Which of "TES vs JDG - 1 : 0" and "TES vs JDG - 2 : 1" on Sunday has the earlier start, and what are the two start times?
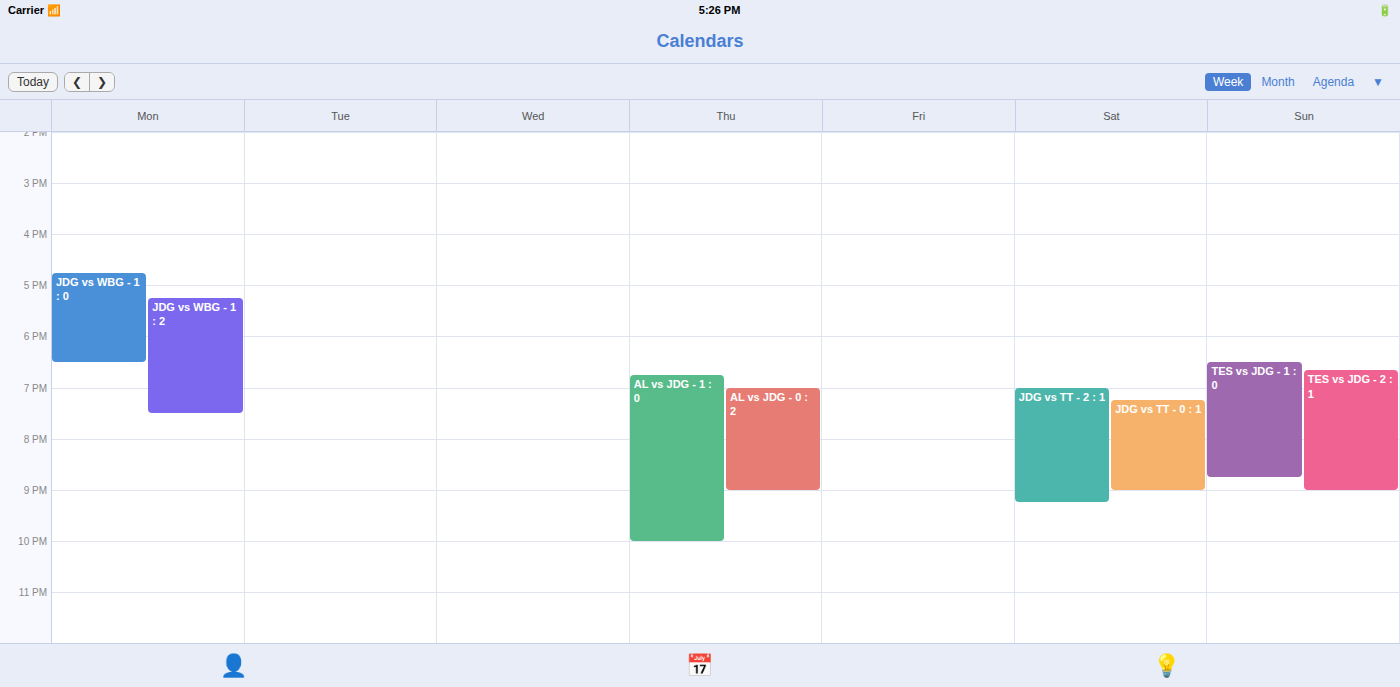
"TES vs JDG - 1 : 0" 6:30 PM; "TES vs JDG - 2 : 1" 6:40 PM.